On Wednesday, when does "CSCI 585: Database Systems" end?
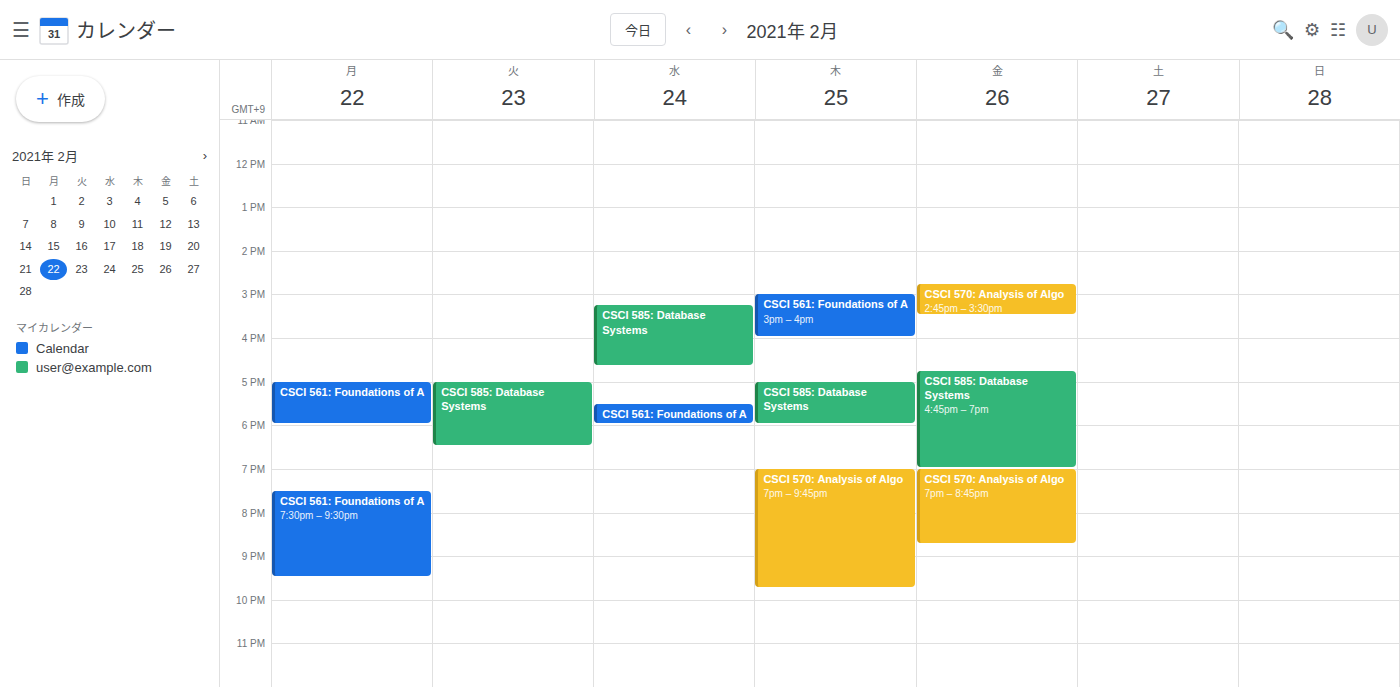
4:40 PM